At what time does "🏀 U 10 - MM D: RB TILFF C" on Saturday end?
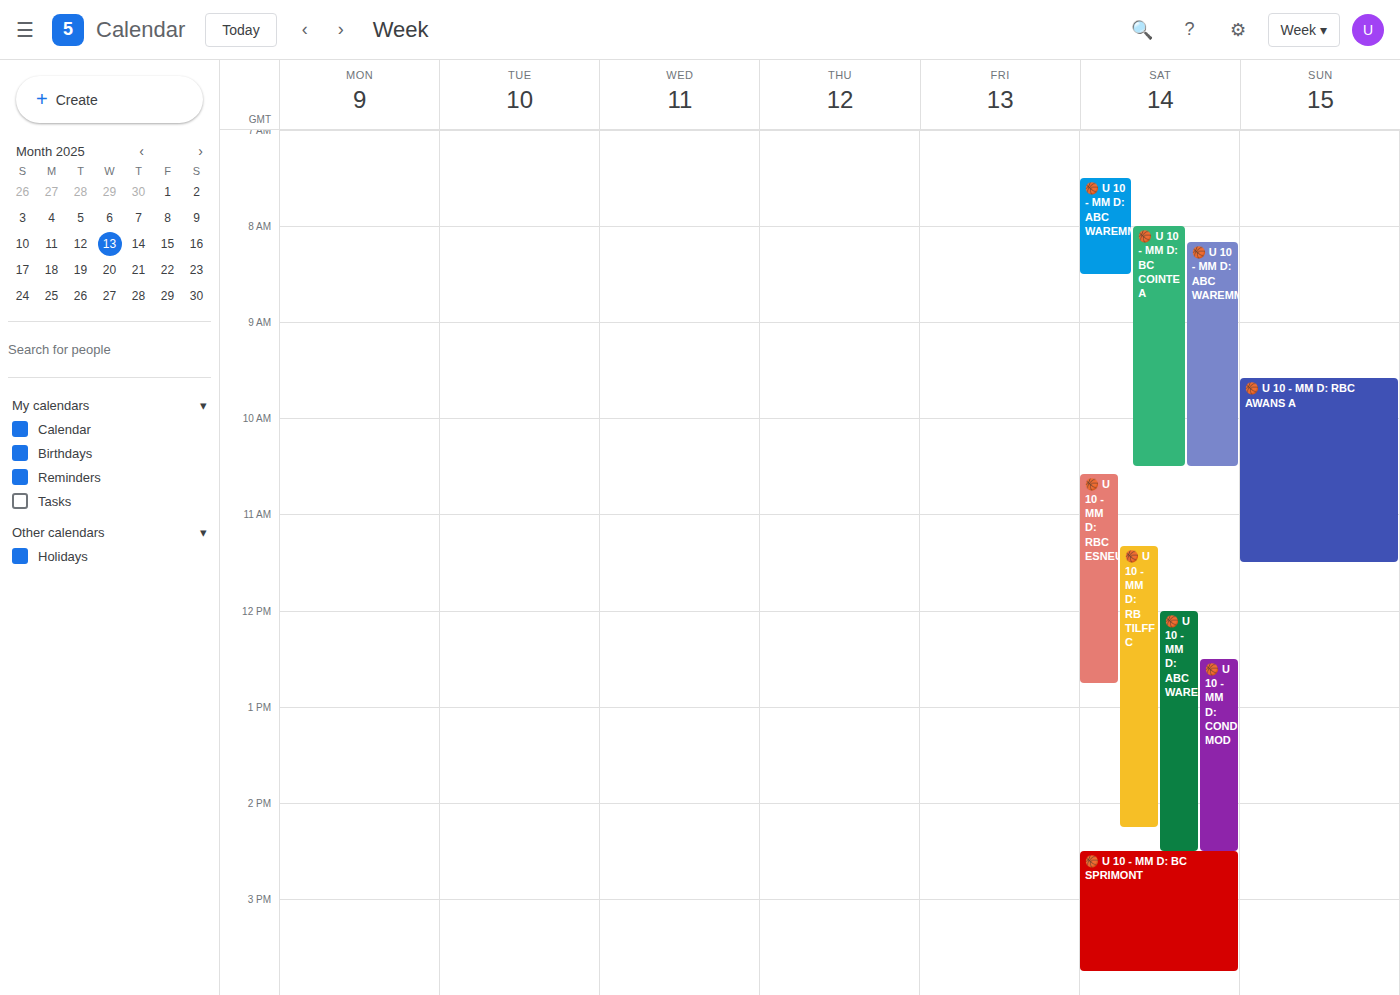
2:15 PM